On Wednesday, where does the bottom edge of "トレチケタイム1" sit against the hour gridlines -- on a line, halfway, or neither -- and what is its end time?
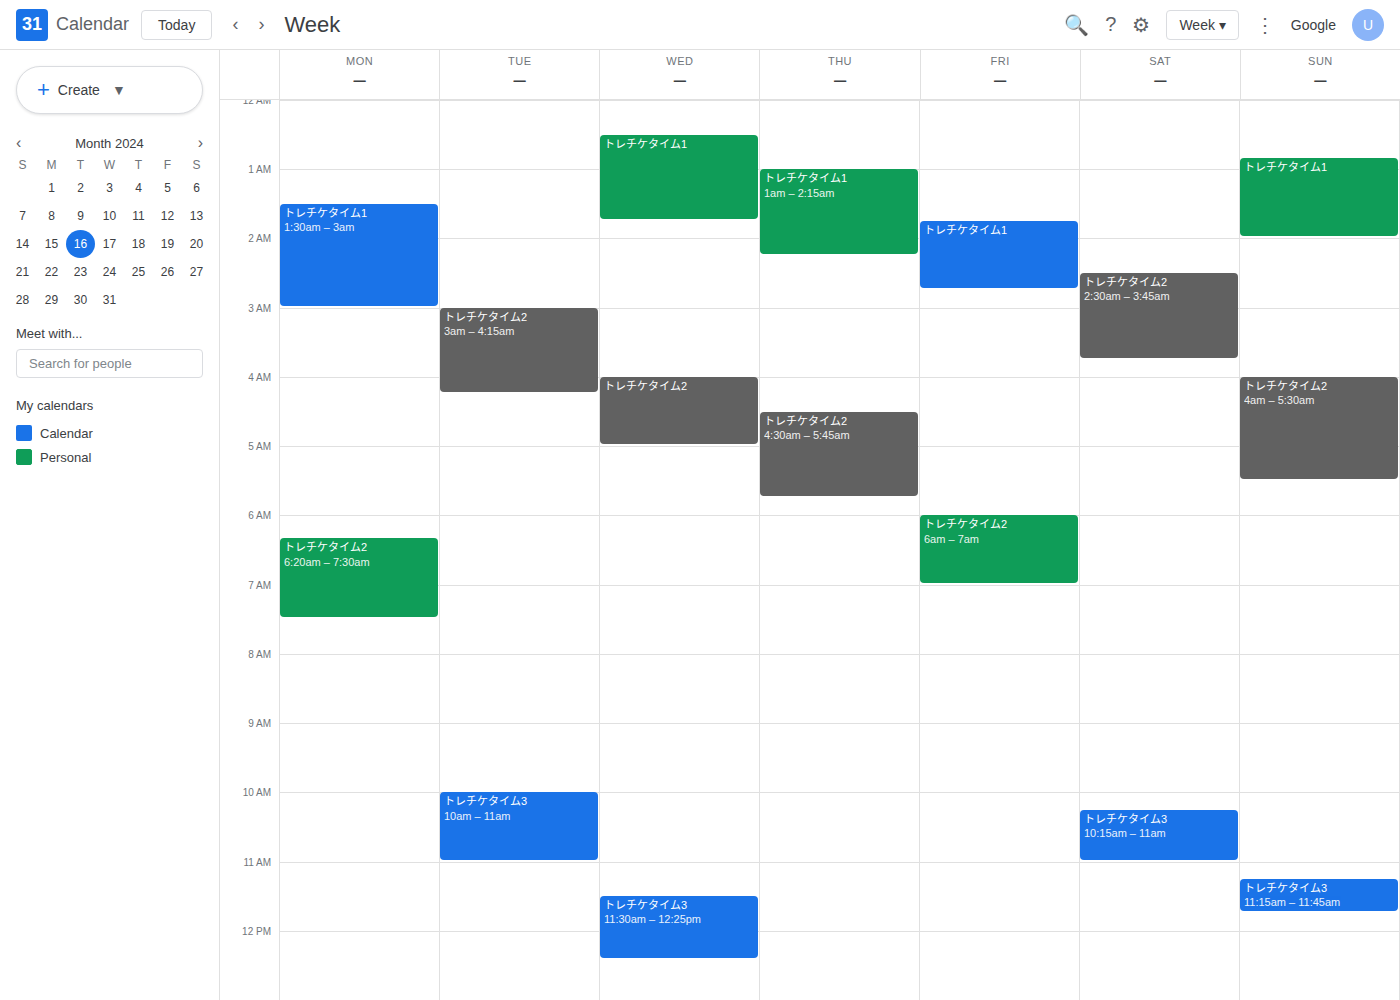
1:45 AM -- neither: three quarters of the way from the 1 AM line to the 2 AM line.